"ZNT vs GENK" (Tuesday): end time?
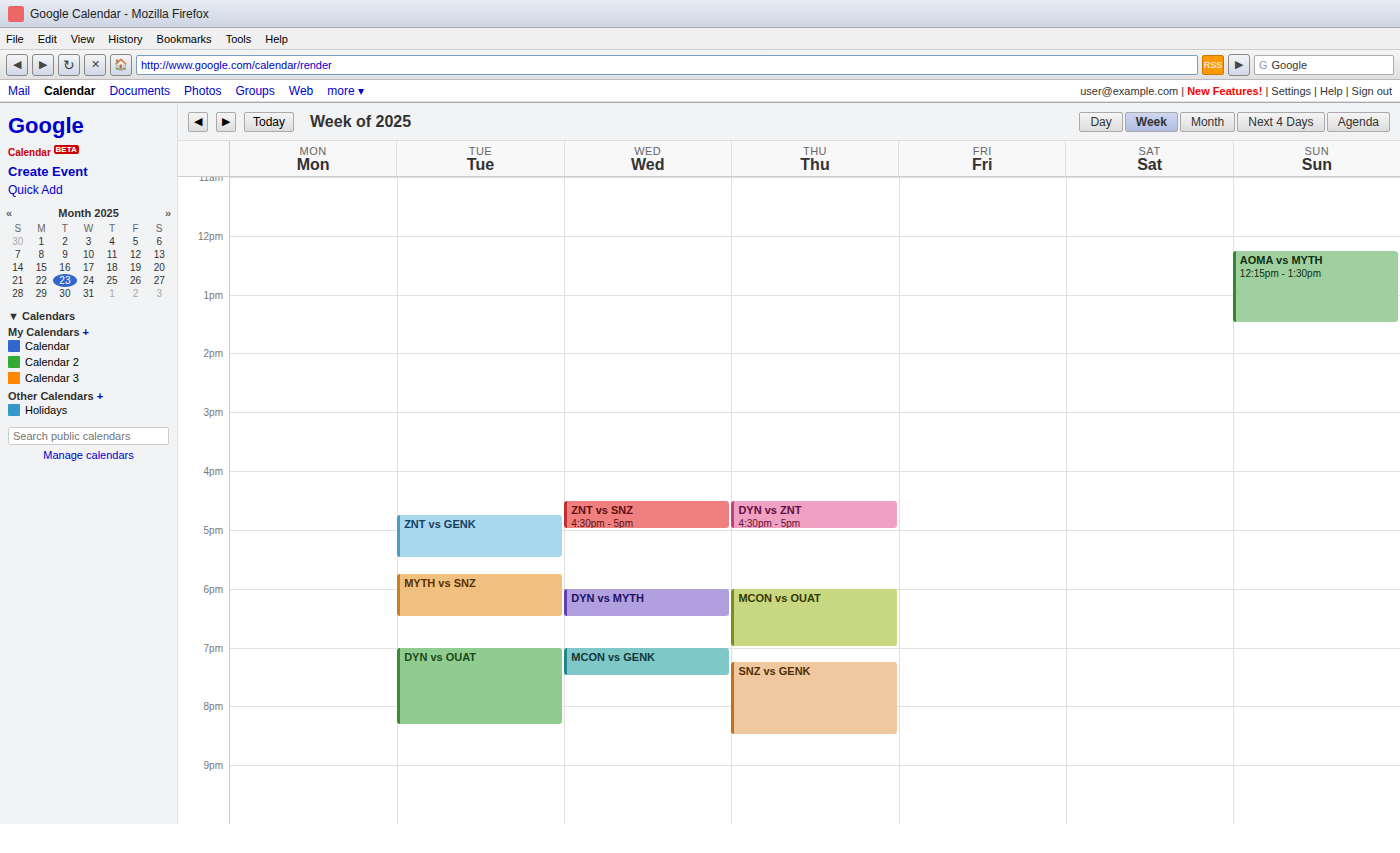
5:30 PM